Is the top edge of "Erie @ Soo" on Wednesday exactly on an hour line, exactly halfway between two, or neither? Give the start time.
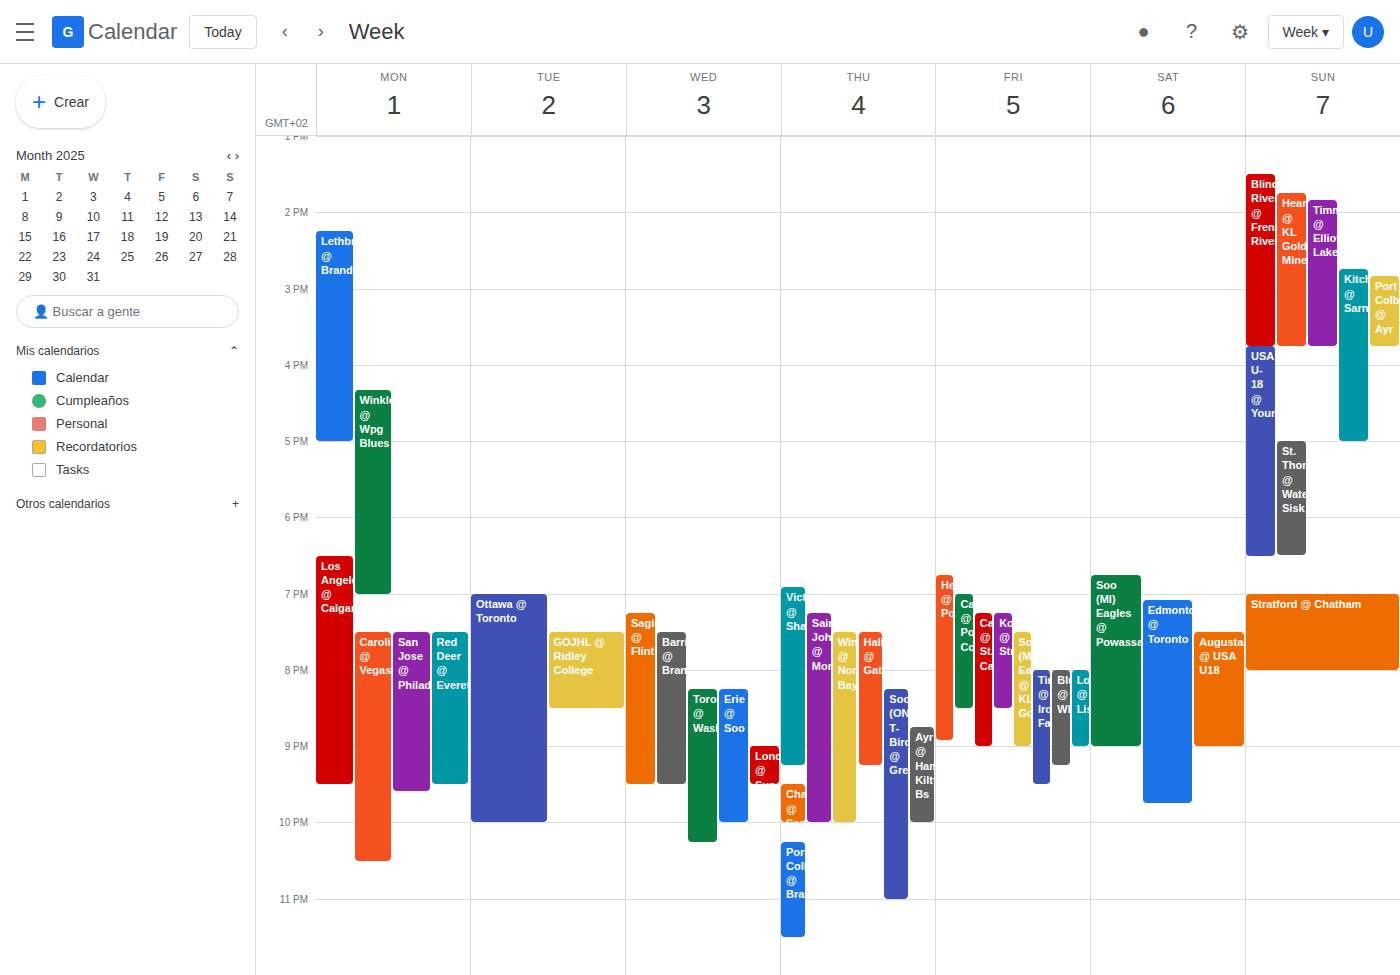
20:15 -- neither: a quarter of the way from the 20:00 line to the 21:00 line.